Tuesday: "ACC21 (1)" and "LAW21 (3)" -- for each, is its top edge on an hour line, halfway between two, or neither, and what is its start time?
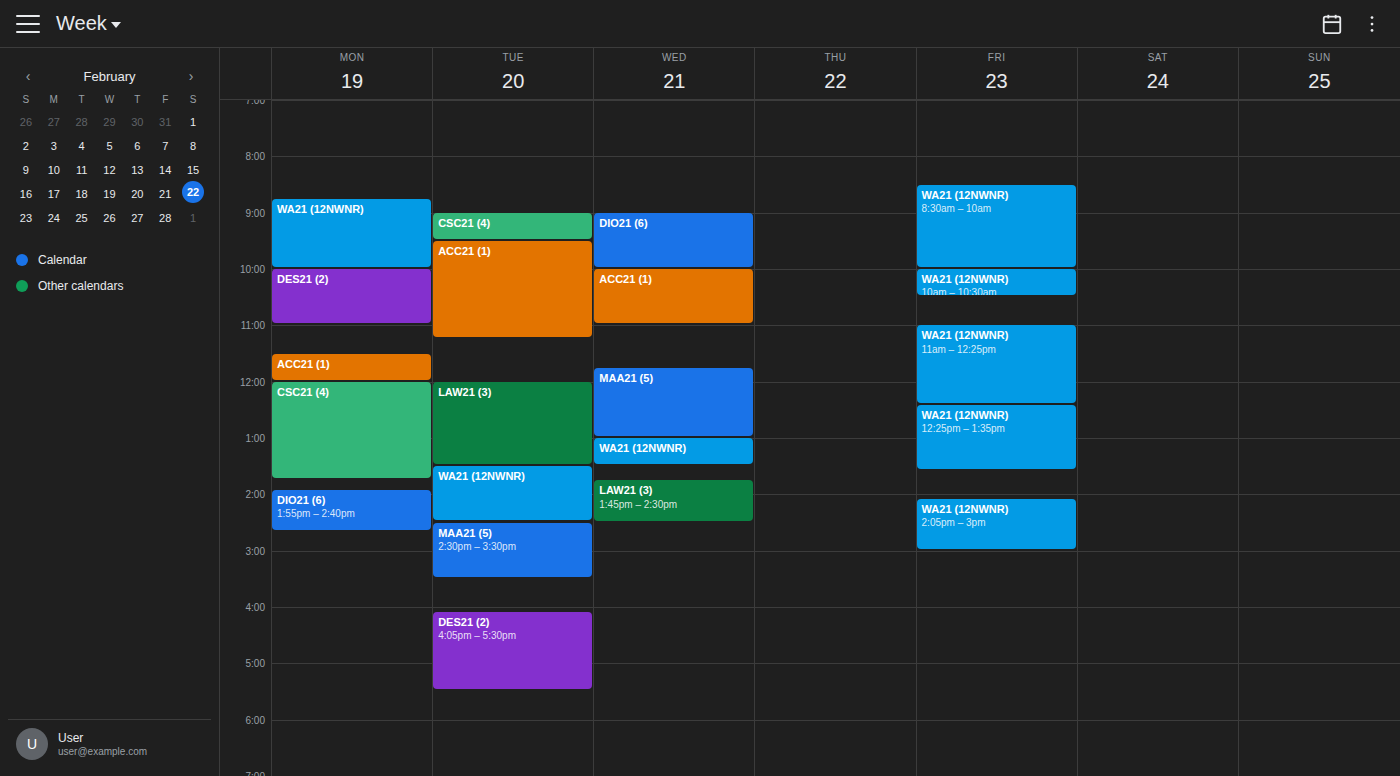
"ACC21 (1)": 09:30, halfway between the 09:00 and 10:00 lines. "LAW21 (3)": 12:00, exactly on the 12:00 line.